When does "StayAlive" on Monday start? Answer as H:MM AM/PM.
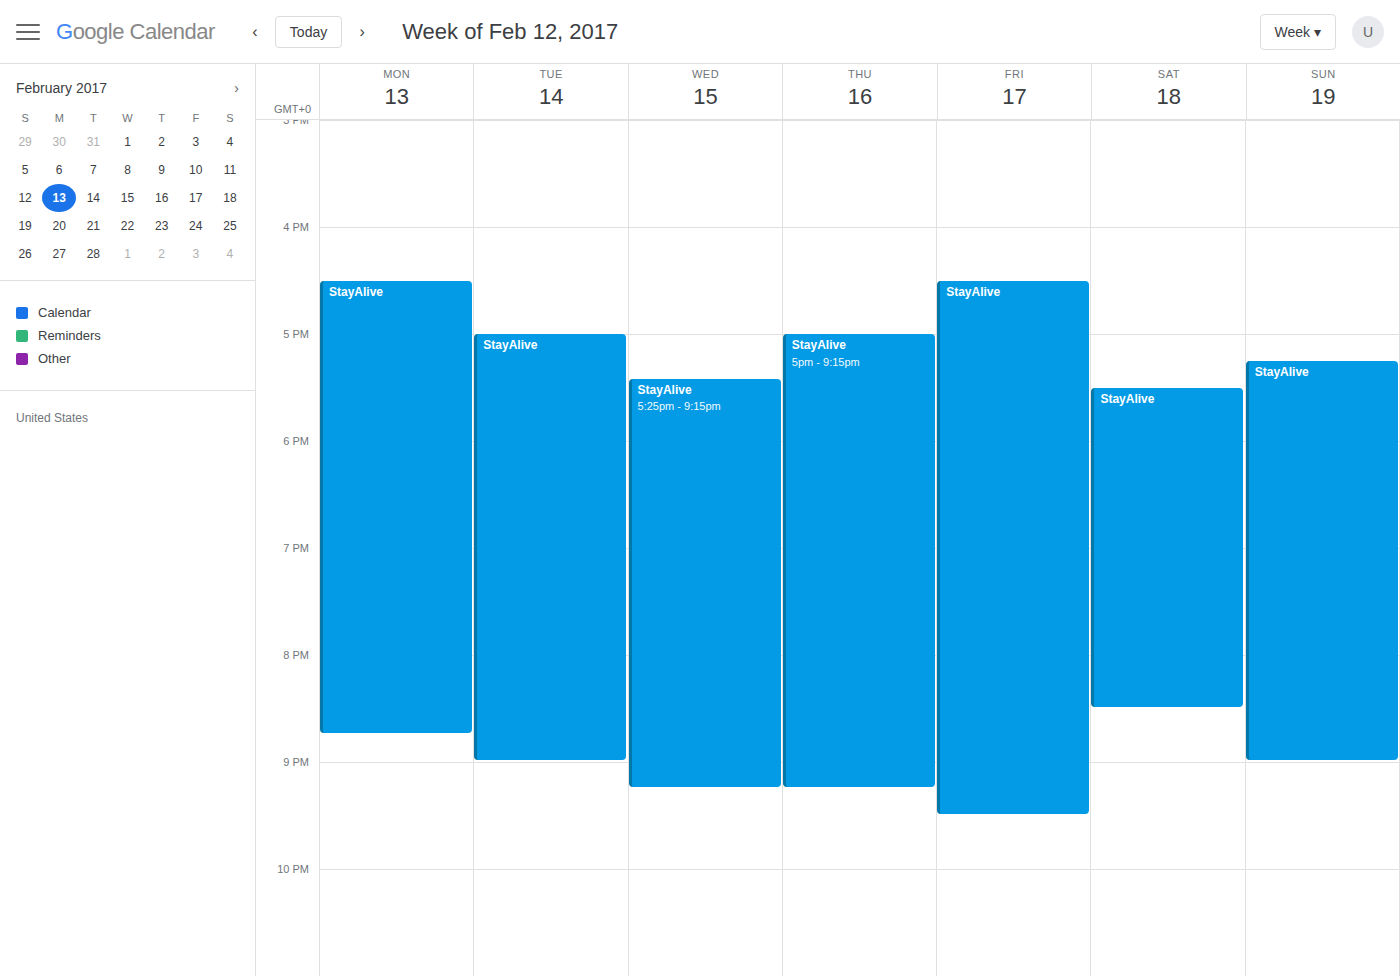
4:30 PM